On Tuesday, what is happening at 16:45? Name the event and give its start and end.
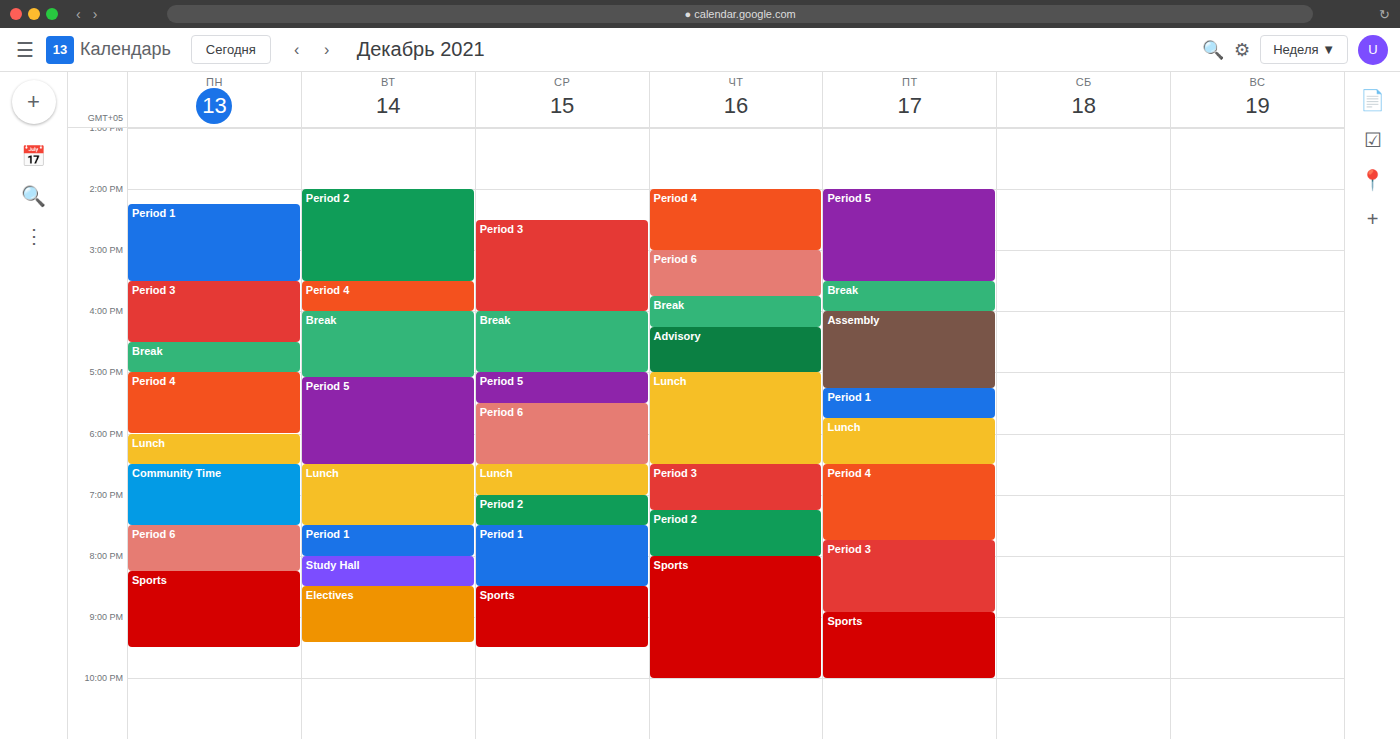
"Break", 16:00 to 17:05